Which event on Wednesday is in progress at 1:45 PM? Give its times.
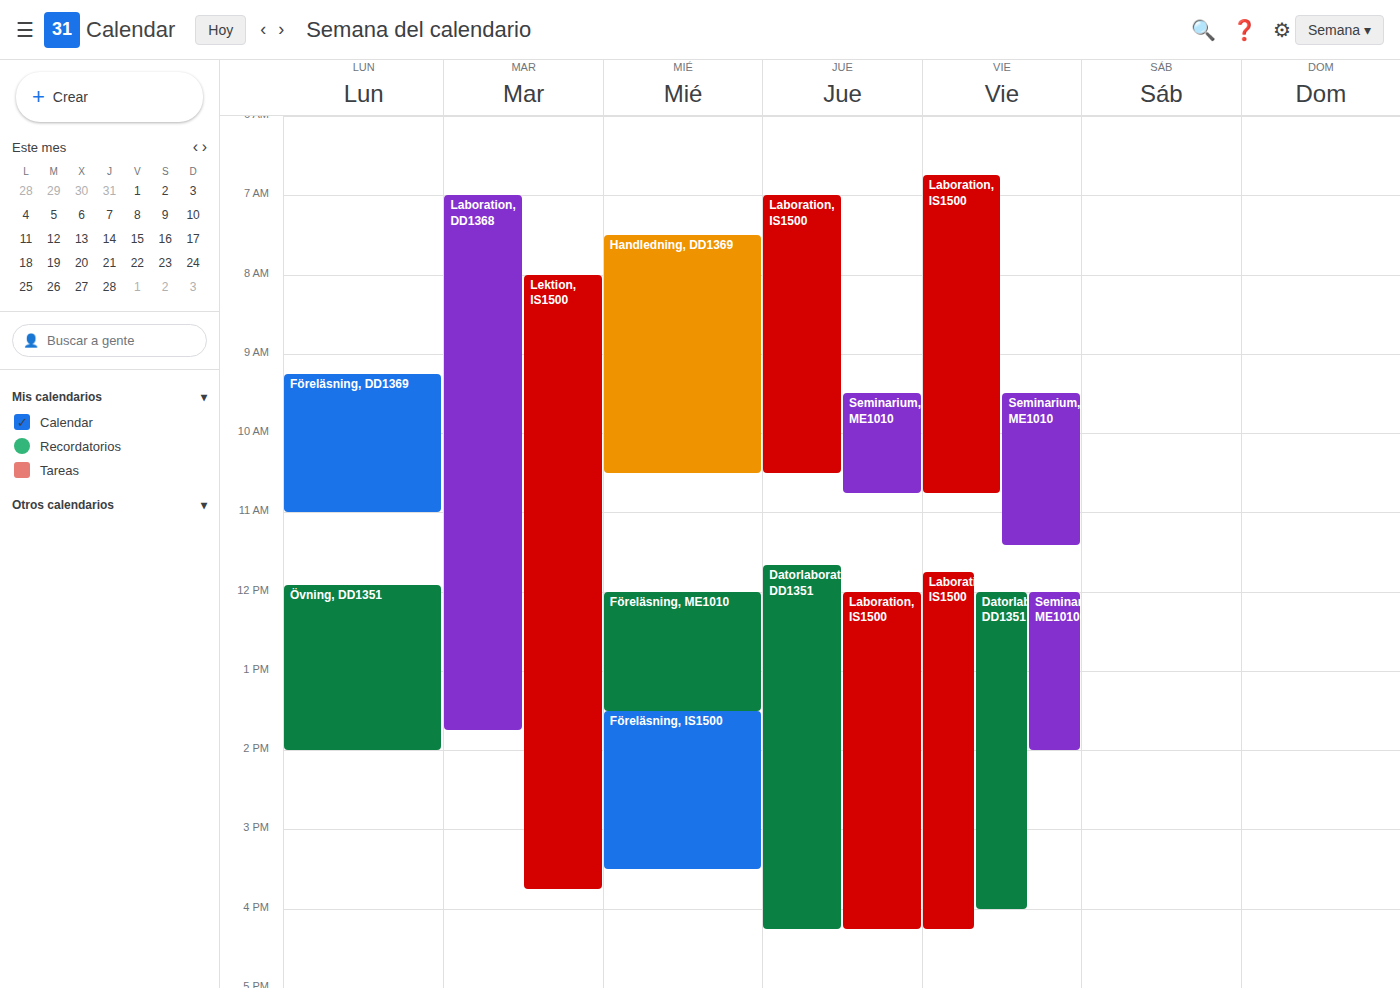
"Föreläsning, IS1500", 1:30 PM to 3:30 PM